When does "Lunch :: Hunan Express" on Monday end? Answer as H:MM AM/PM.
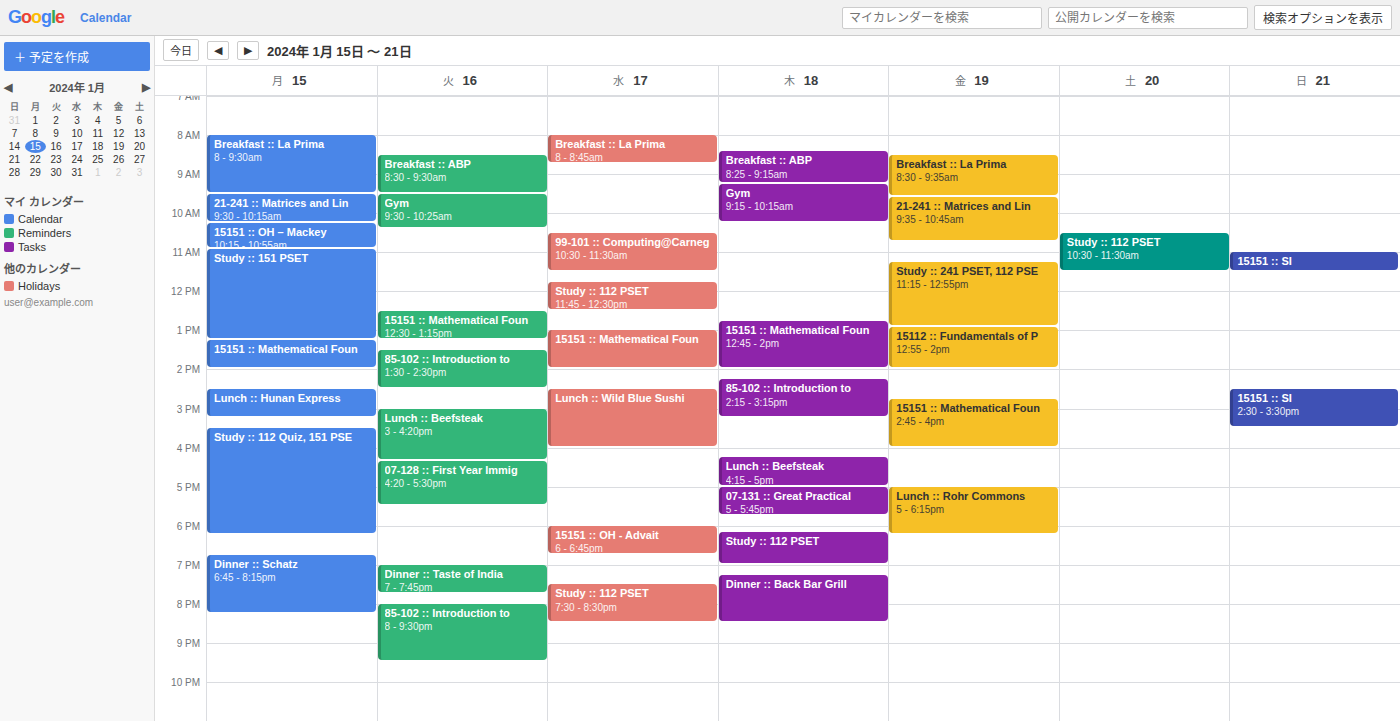
3:15 PM